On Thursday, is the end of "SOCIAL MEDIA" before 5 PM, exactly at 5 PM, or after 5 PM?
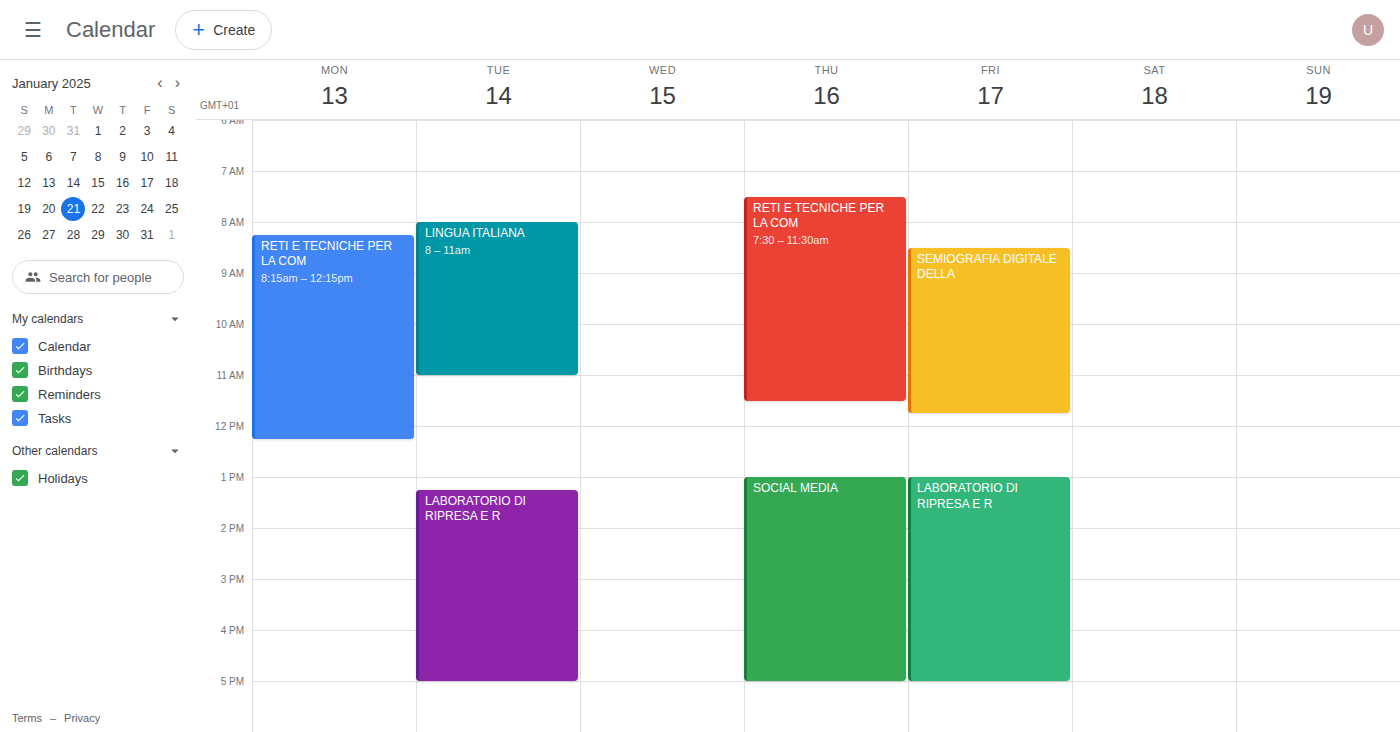
5:00 PM -- exactly at 5 PM, on the 5 PM line.